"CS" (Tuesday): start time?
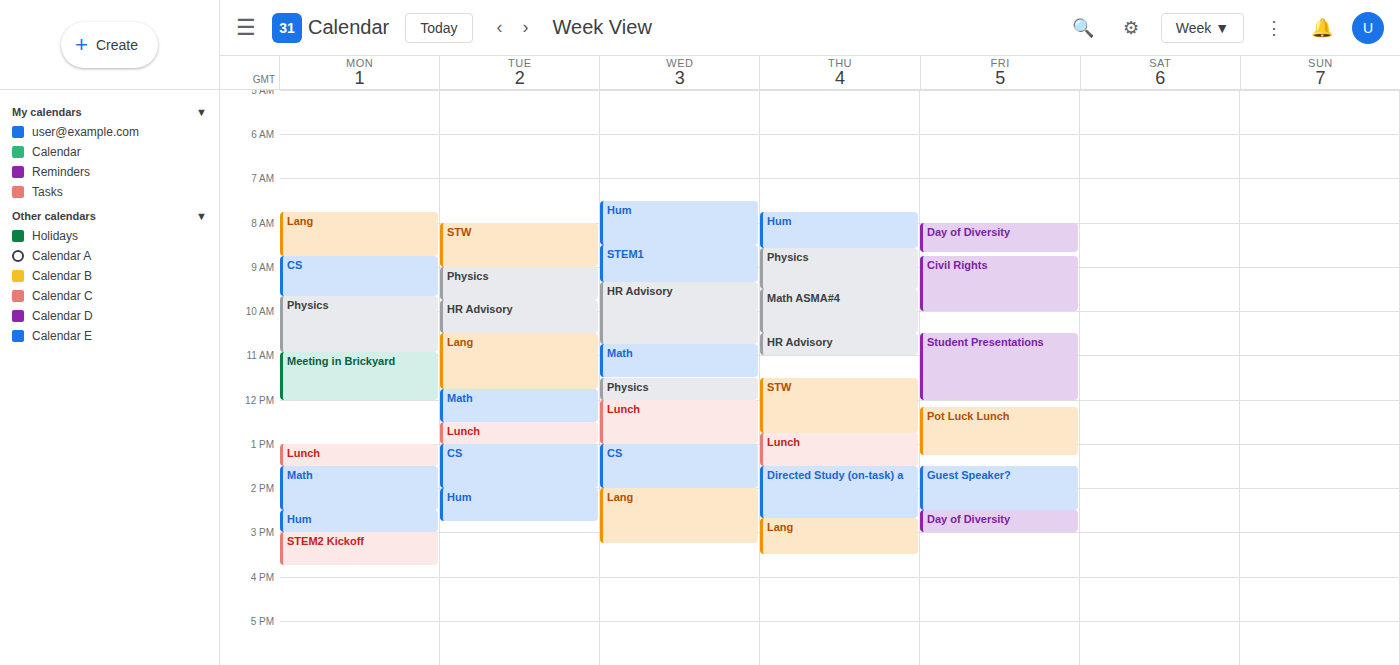
1:00 PM